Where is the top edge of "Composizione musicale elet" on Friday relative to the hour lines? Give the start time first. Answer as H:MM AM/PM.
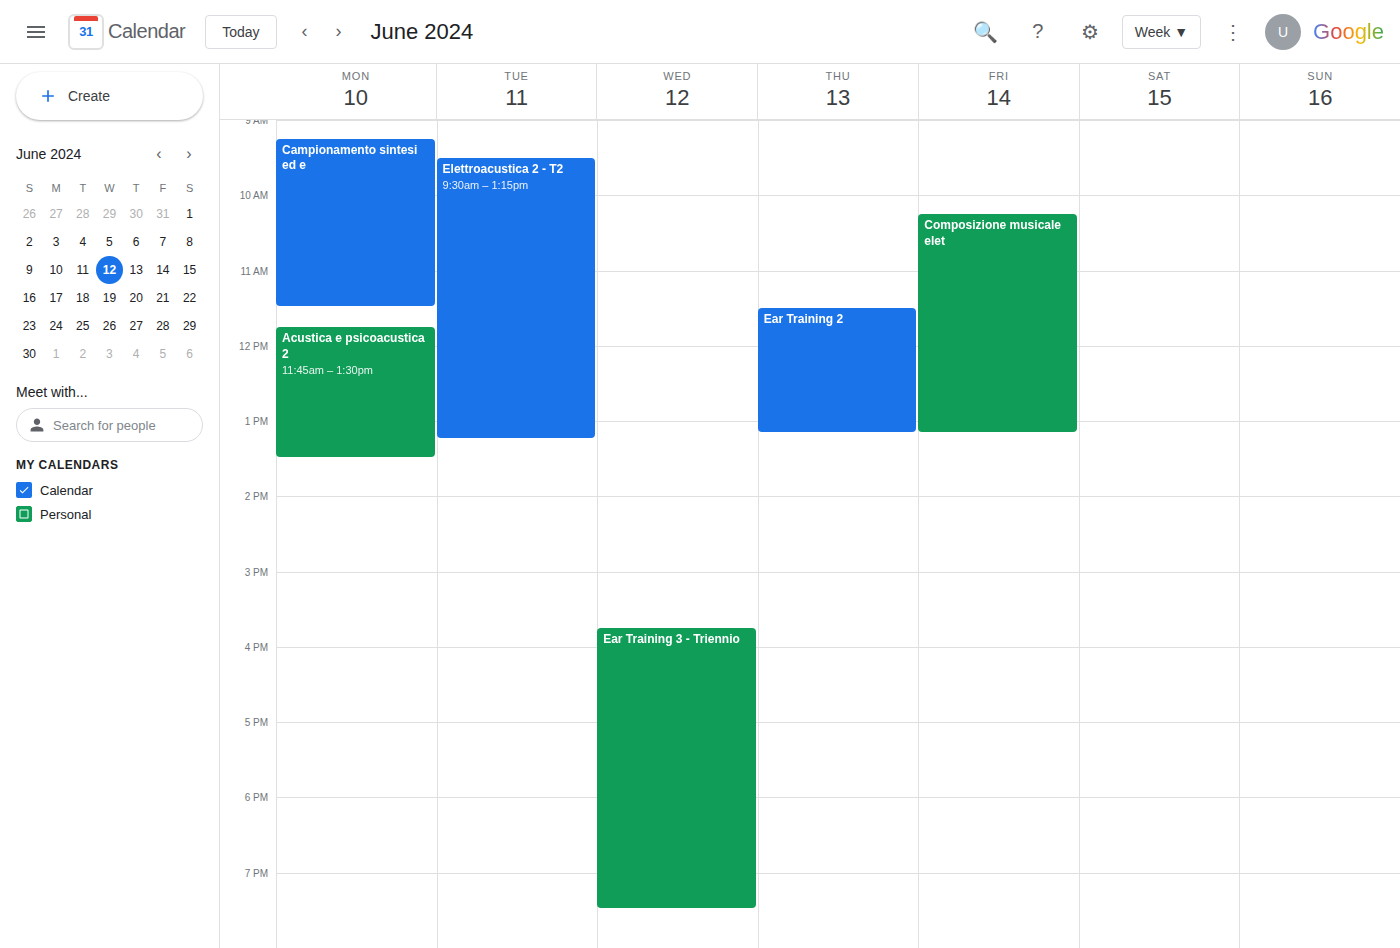
10:15 AM -- neither: a quarter of the way from the 10 AM line to the 11 AM line.